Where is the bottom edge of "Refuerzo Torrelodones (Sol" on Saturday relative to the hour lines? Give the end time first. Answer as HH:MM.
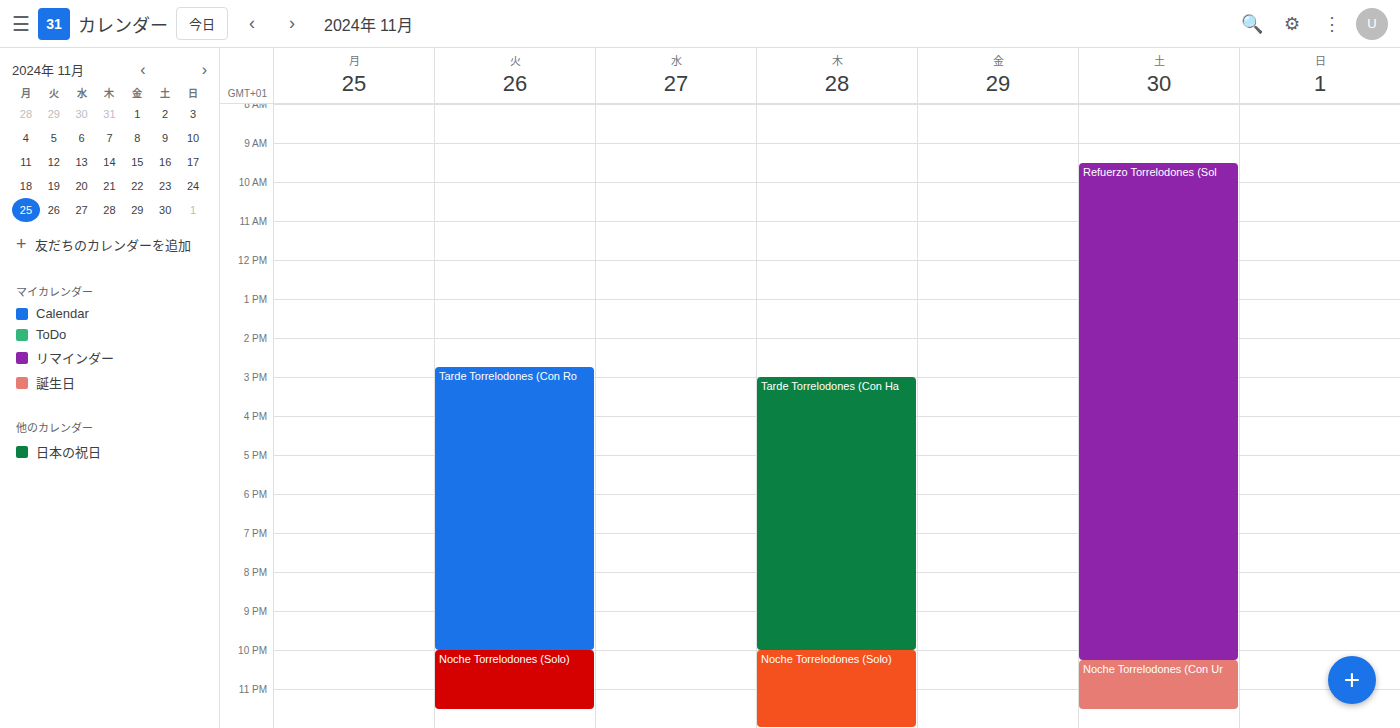
22:15 -- neither: a quarter of the way from the 22:00 line to the 23:00 line.